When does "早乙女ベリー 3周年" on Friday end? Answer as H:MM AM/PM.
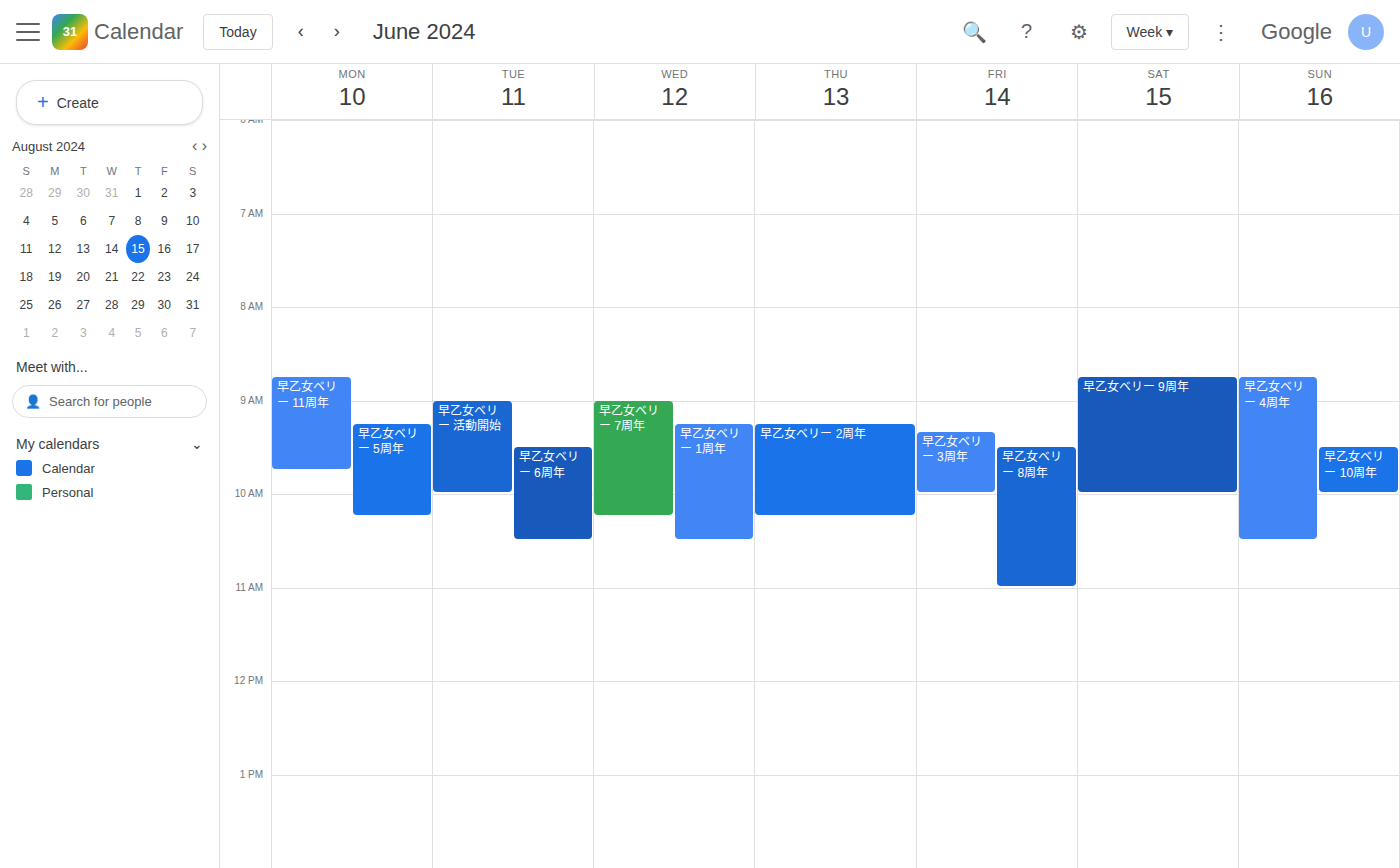
10:00 AM